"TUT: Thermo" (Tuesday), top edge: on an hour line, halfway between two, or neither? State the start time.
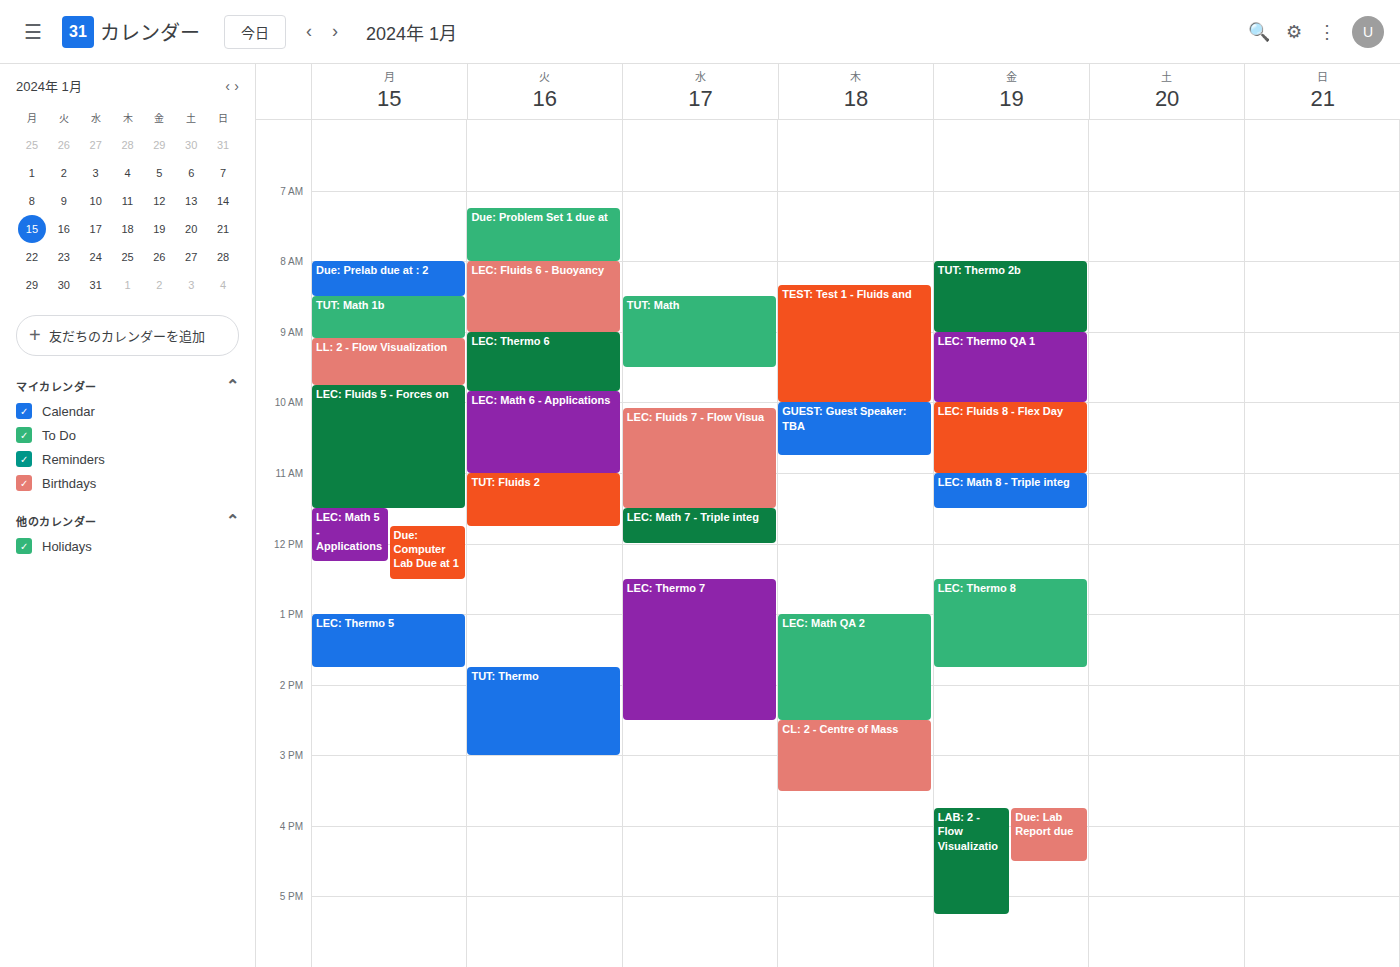
1:45 PM -- neither: three quarters of the way from the 1 PM line to the 2 PM line.